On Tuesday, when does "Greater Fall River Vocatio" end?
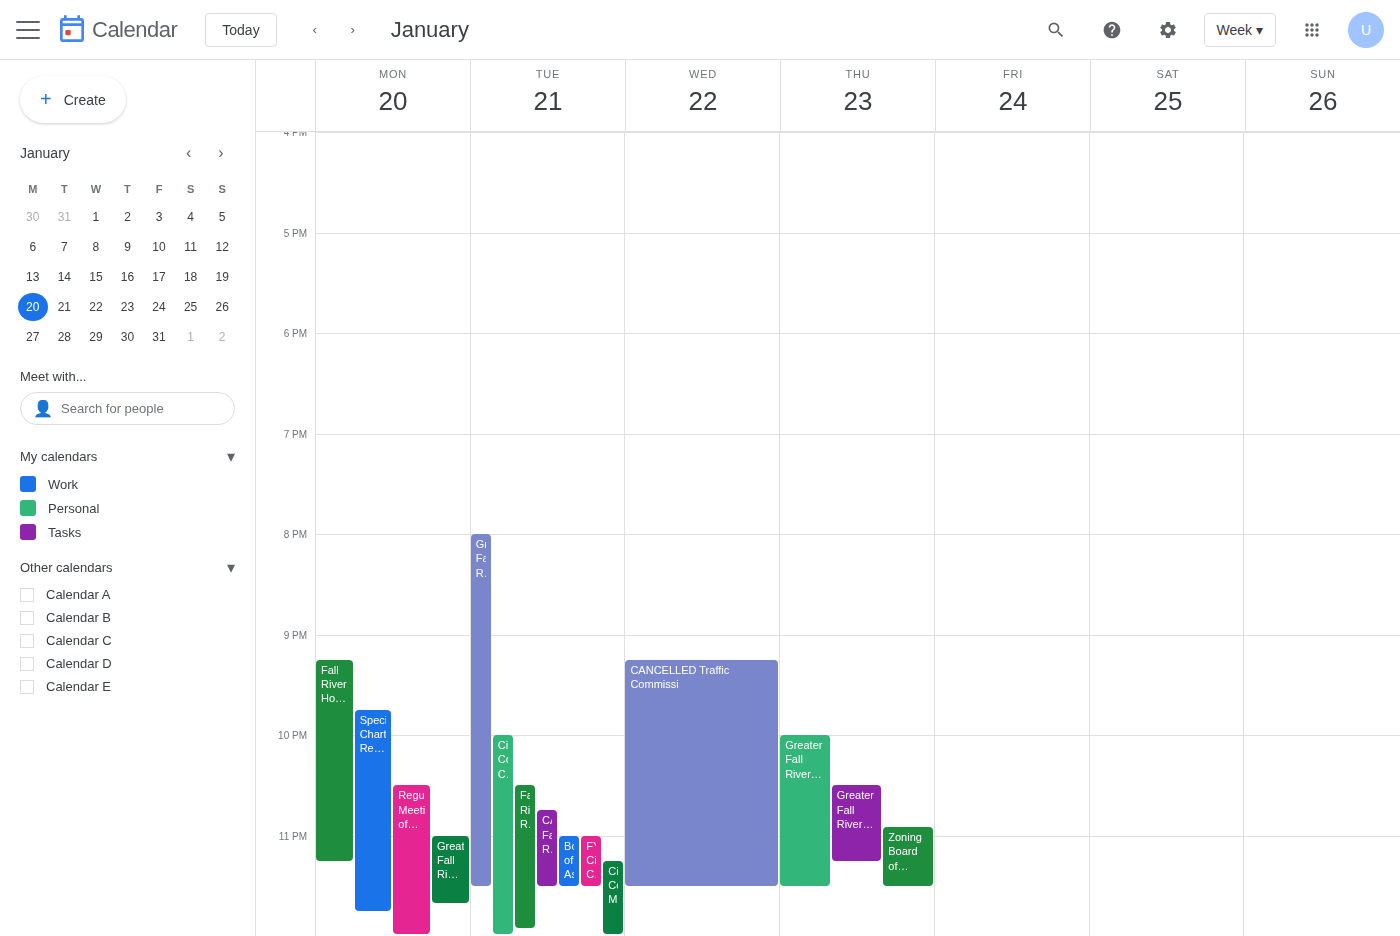
11:30 PM